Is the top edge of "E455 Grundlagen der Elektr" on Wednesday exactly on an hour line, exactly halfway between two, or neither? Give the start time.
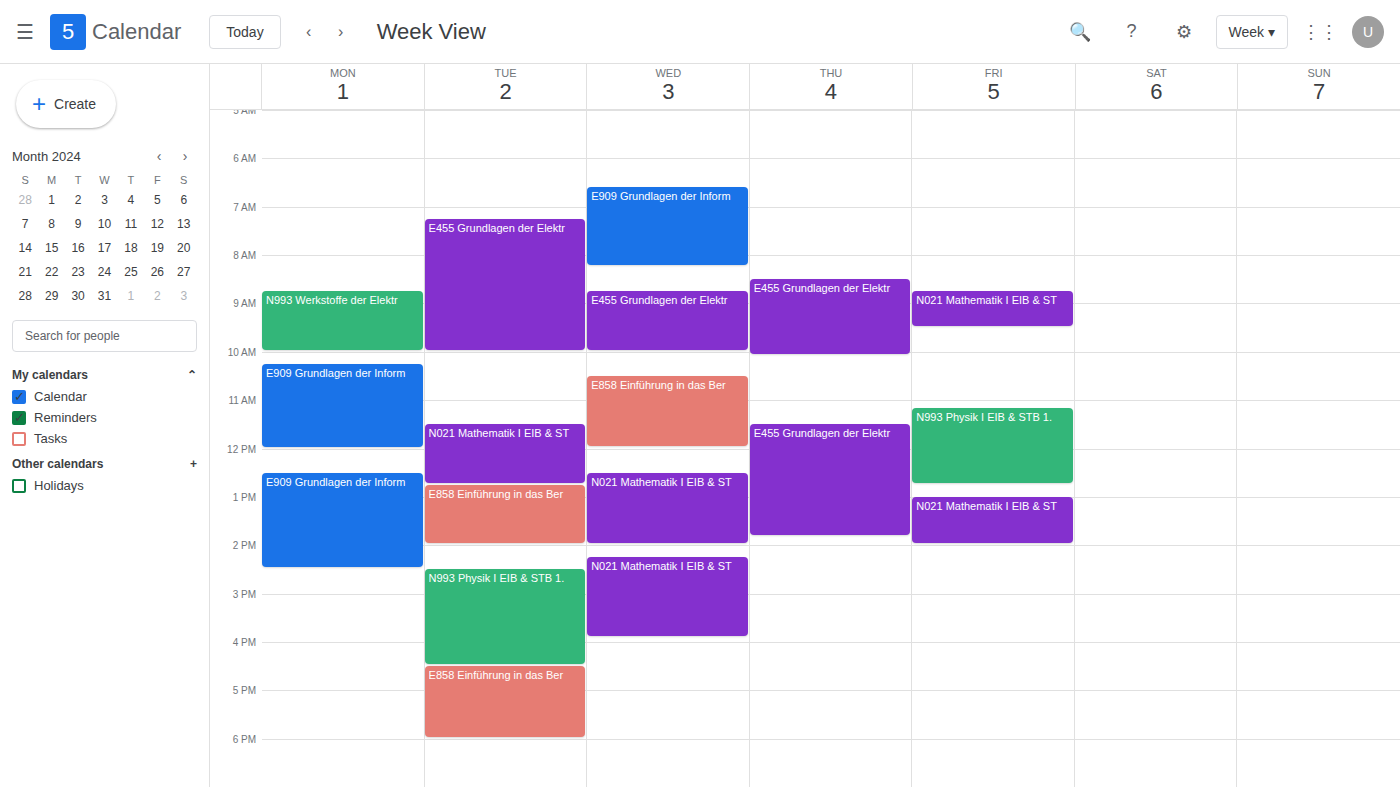
08:45 -- neither: three quarters of the way from the 08:00 line to the 09:00 line.